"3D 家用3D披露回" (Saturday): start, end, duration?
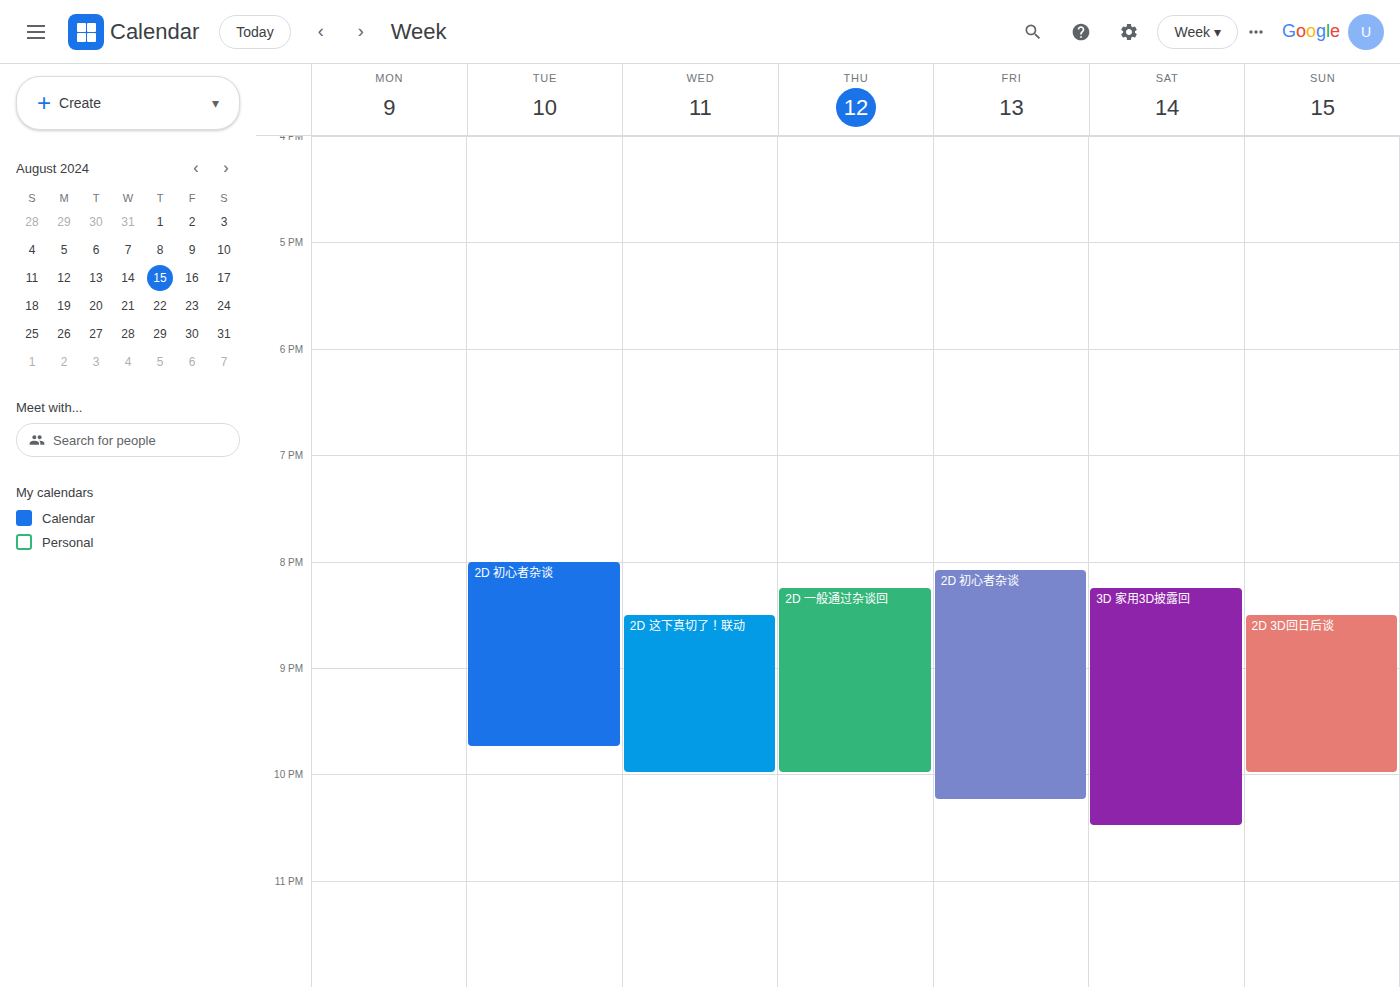
8:15 PM to 10:30 PM, 2 hours 15 minutes